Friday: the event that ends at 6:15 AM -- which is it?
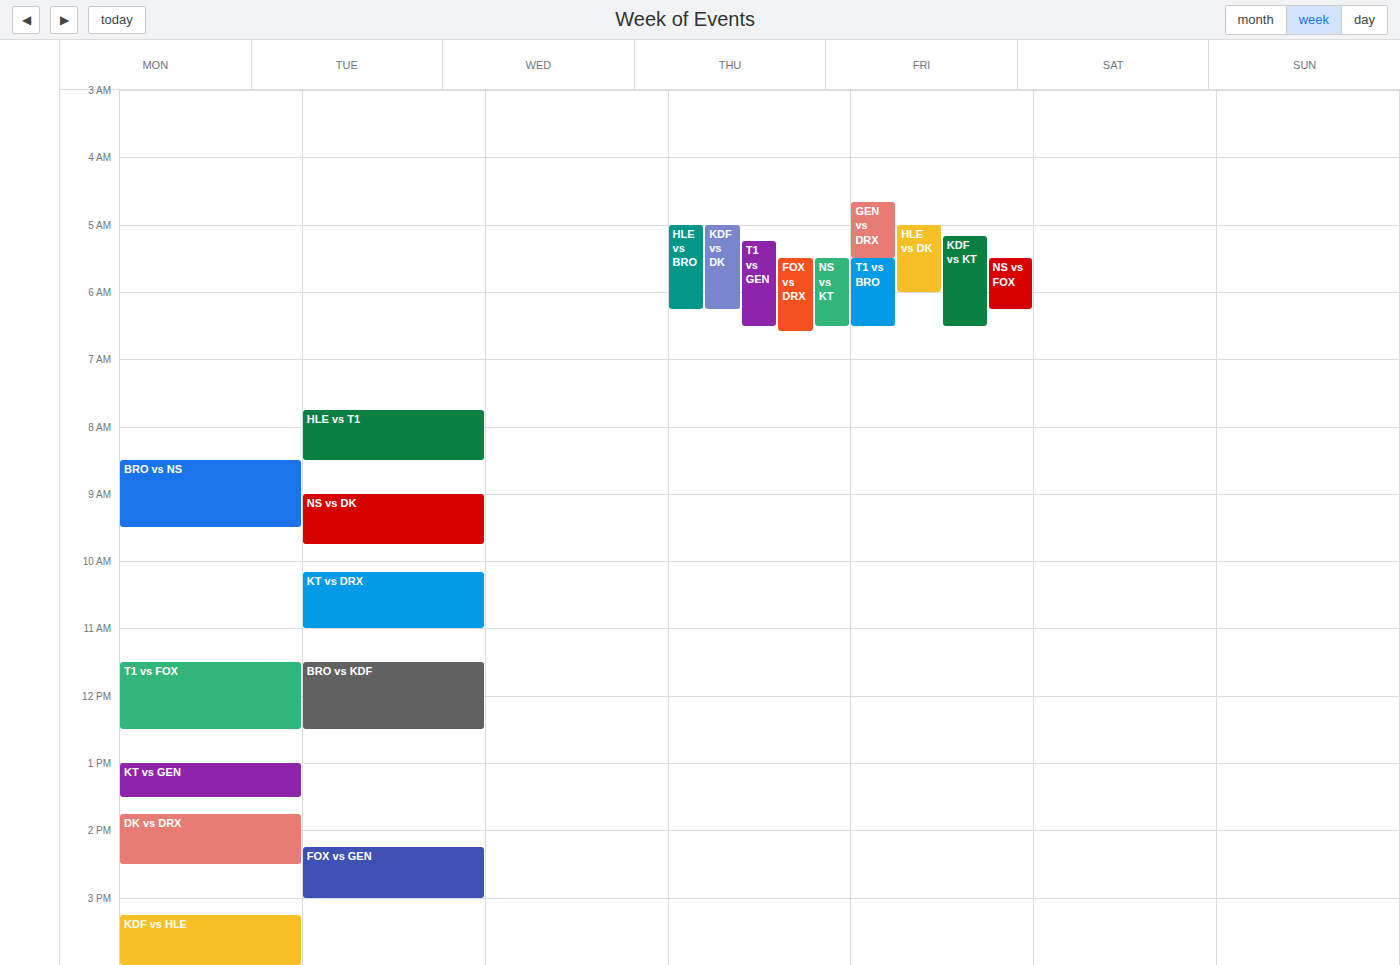
"NS vs FOX"